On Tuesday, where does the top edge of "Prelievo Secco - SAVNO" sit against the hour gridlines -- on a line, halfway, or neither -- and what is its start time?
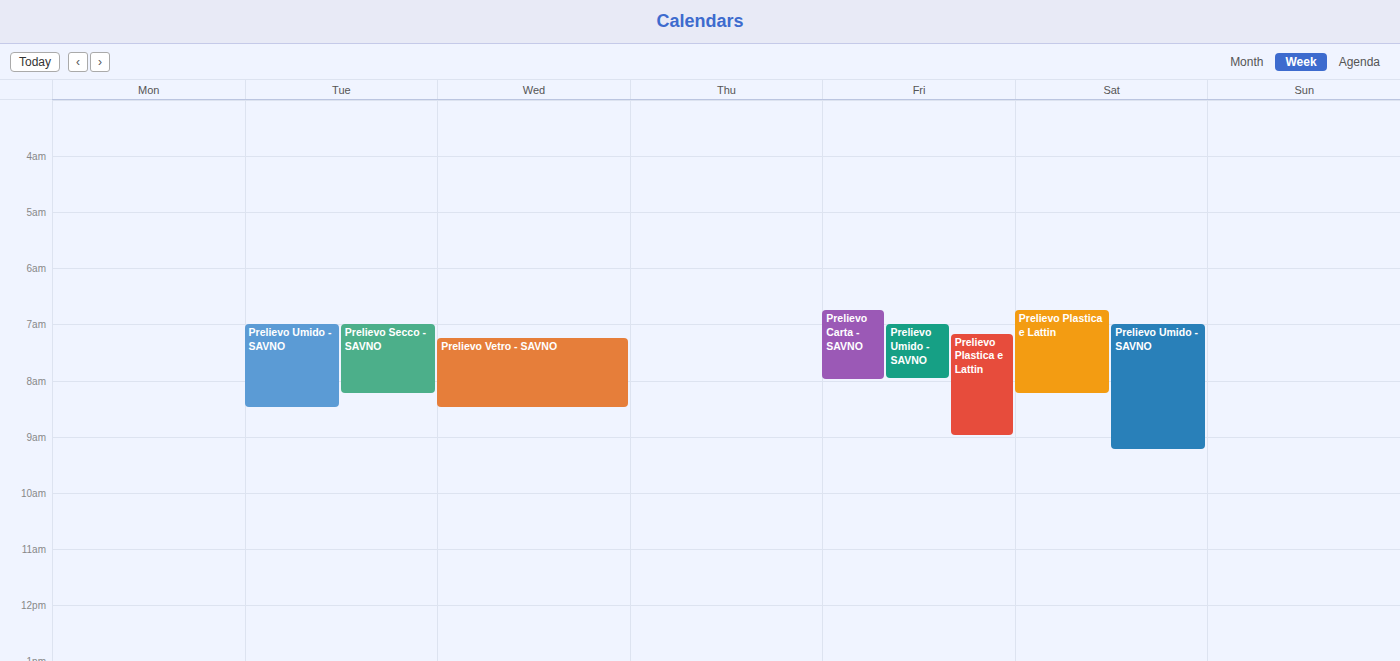
7:00 AM -- exactly on the 7 AM line.